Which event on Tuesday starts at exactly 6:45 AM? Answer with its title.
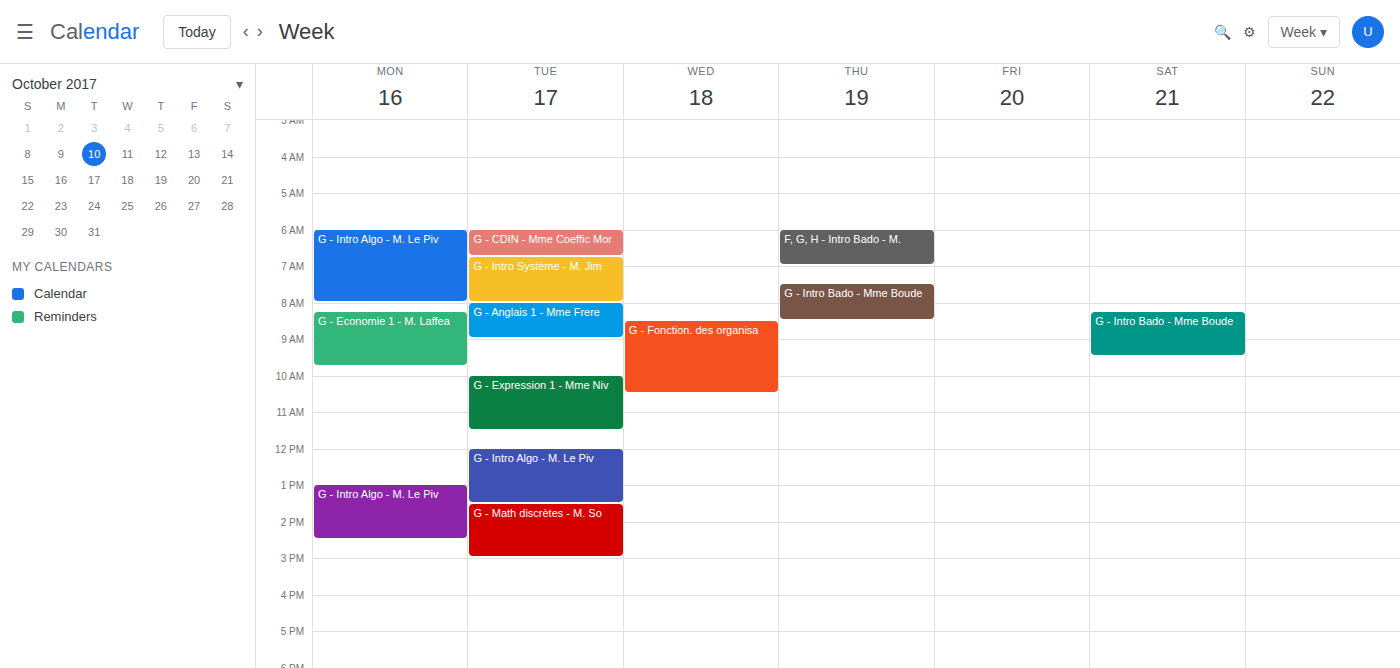
"G - Intro Système - M. Jim"